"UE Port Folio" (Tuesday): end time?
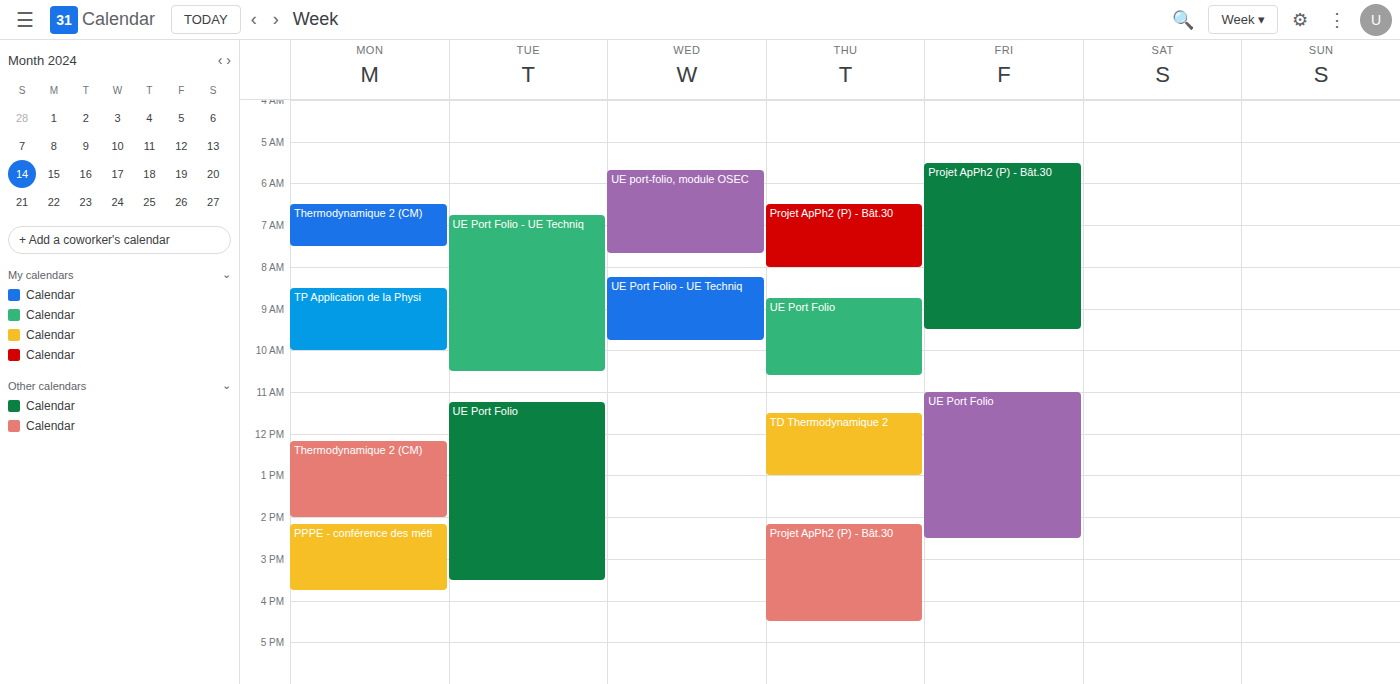
3:30 PM